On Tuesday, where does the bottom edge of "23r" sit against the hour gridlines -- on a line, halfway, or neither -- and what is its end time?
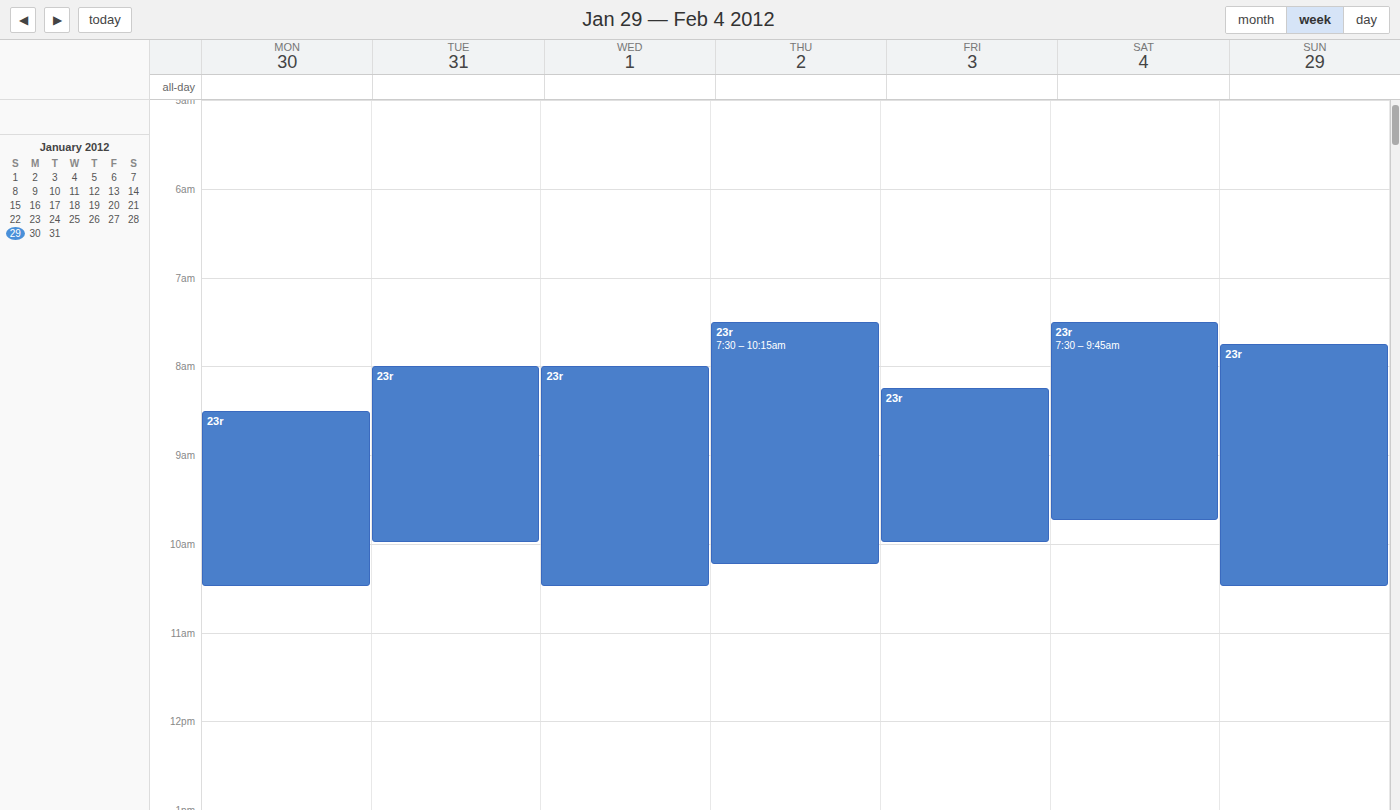
10:00 AM -- exactly on the 10 AM line.